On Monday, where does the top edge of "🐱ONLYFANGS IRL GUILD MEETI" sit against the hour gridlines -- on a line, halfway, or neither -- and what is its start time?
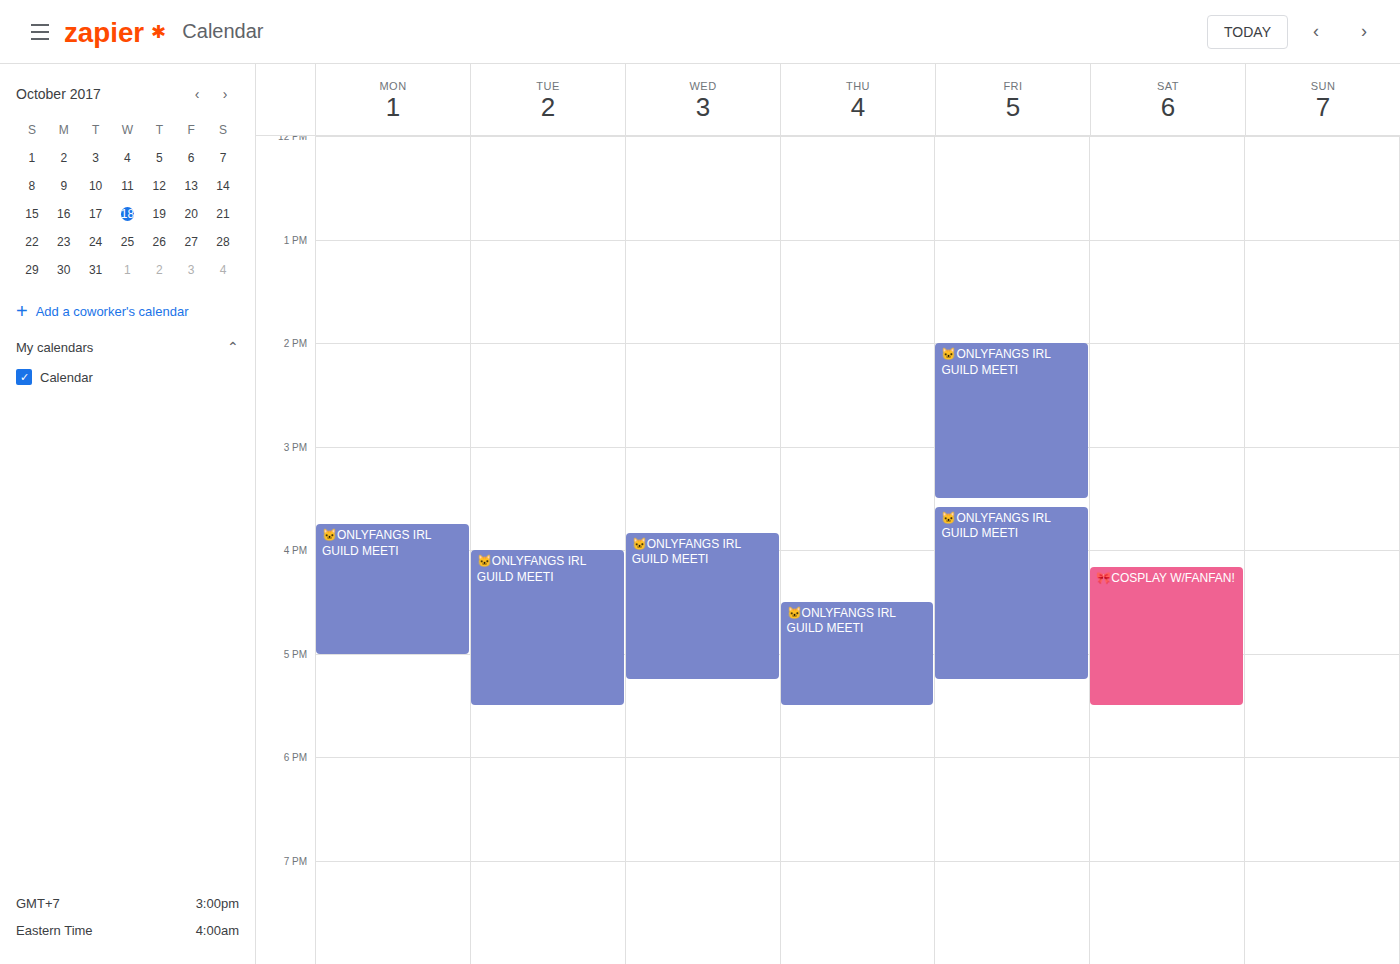
3:45 PM -- neither: three quarters of the way from the 3 PM line to the 4 PM line.